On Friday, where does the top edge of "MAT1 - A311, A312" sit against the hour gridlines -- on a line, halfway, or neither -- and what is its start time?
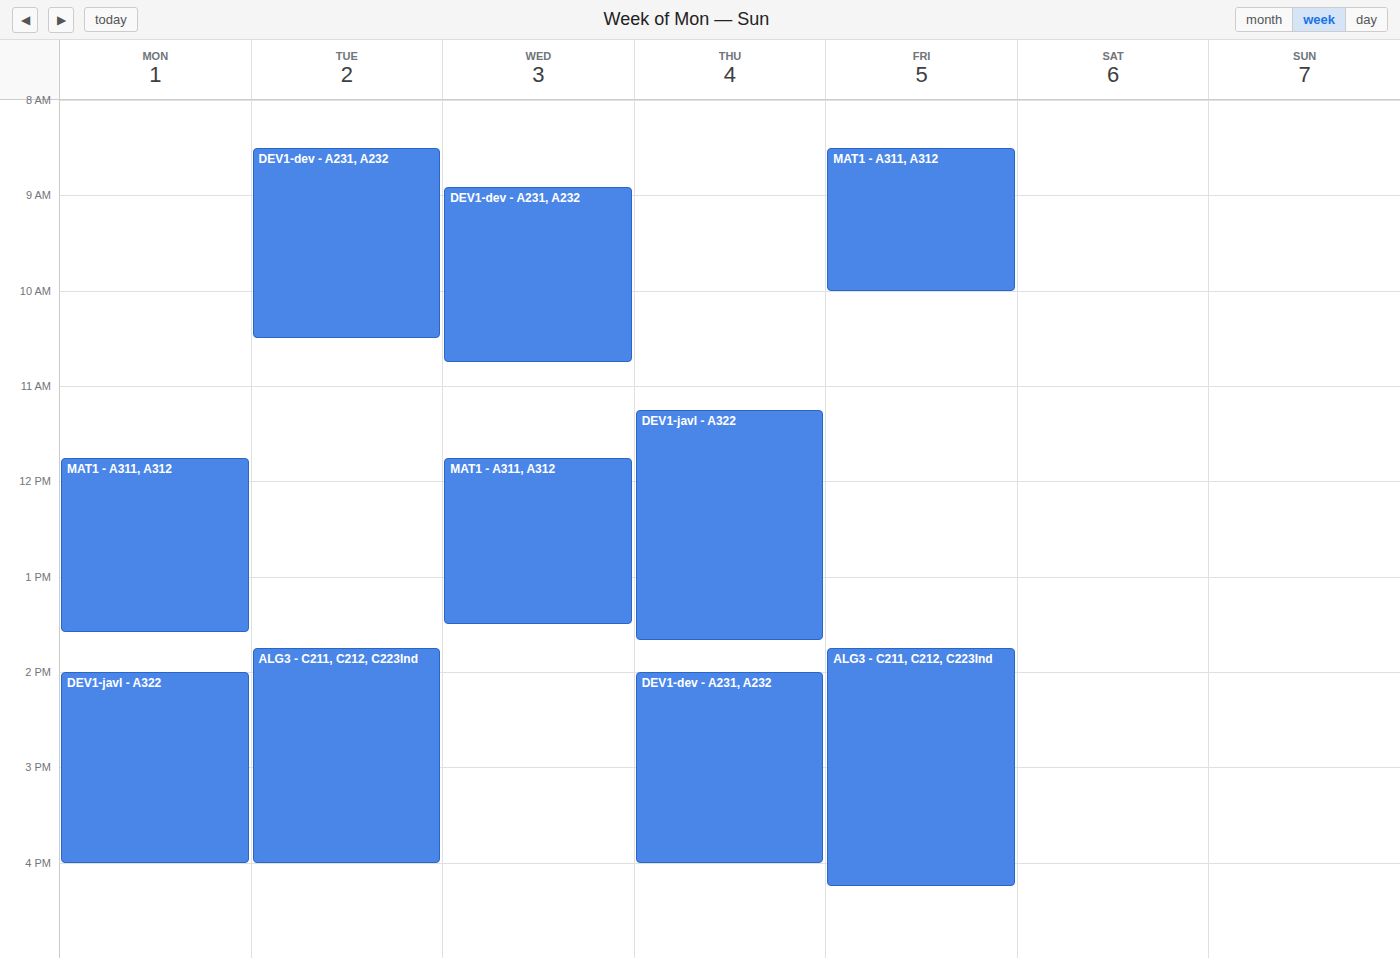
8:30 AM -- halfway between the 8 AM and 9 AM lines.